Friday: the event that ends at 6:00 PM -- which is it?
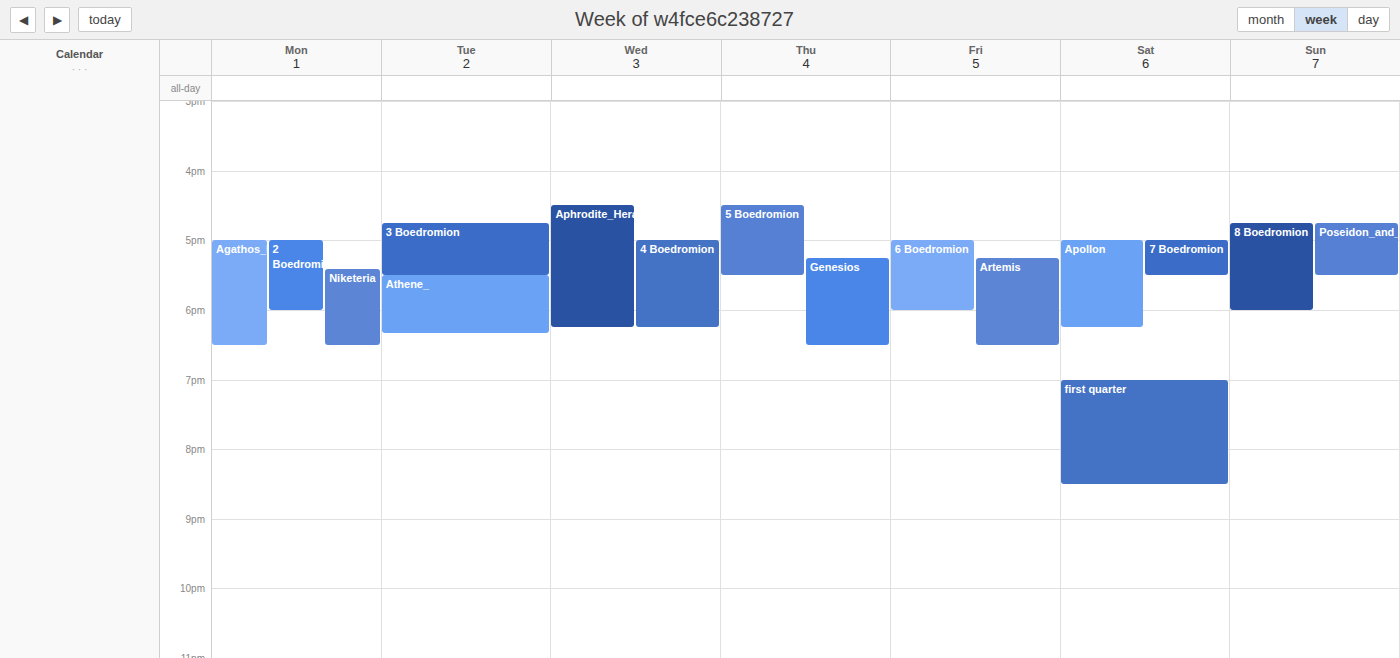
"6 Boedromion"